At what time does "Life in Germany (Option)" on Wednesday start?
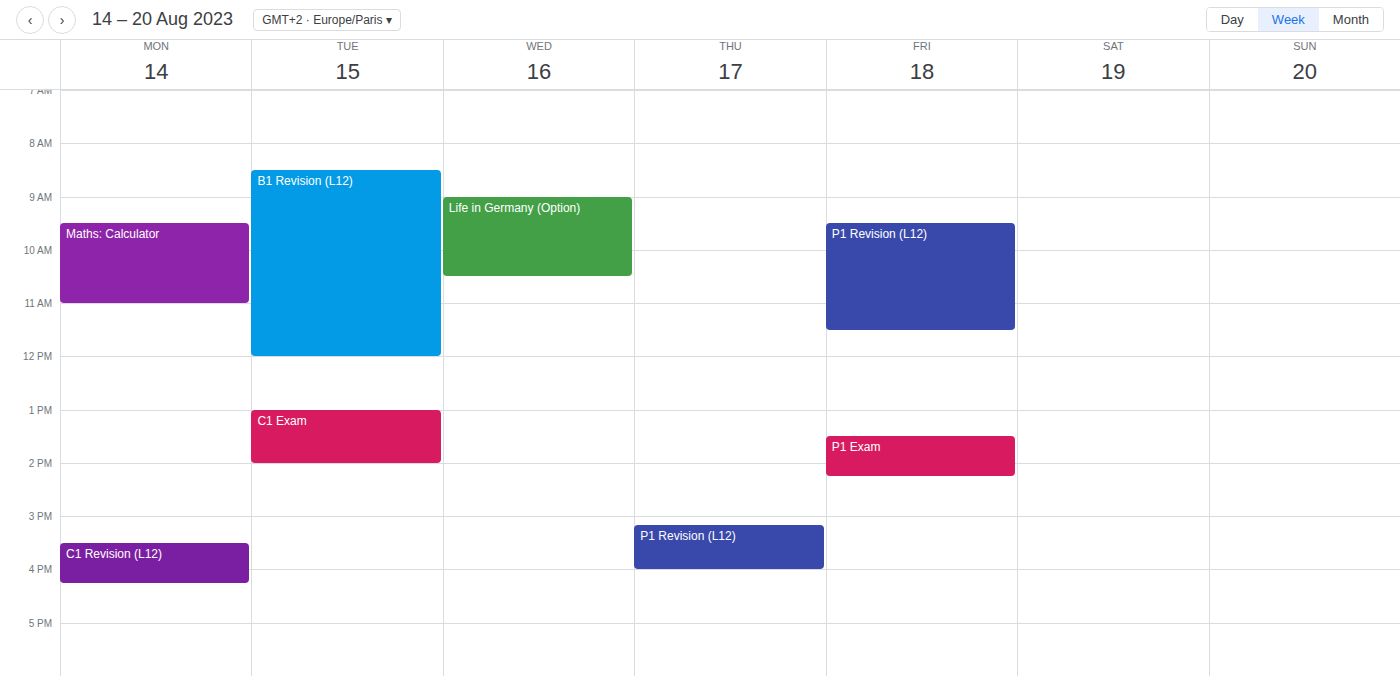
9:00 AM